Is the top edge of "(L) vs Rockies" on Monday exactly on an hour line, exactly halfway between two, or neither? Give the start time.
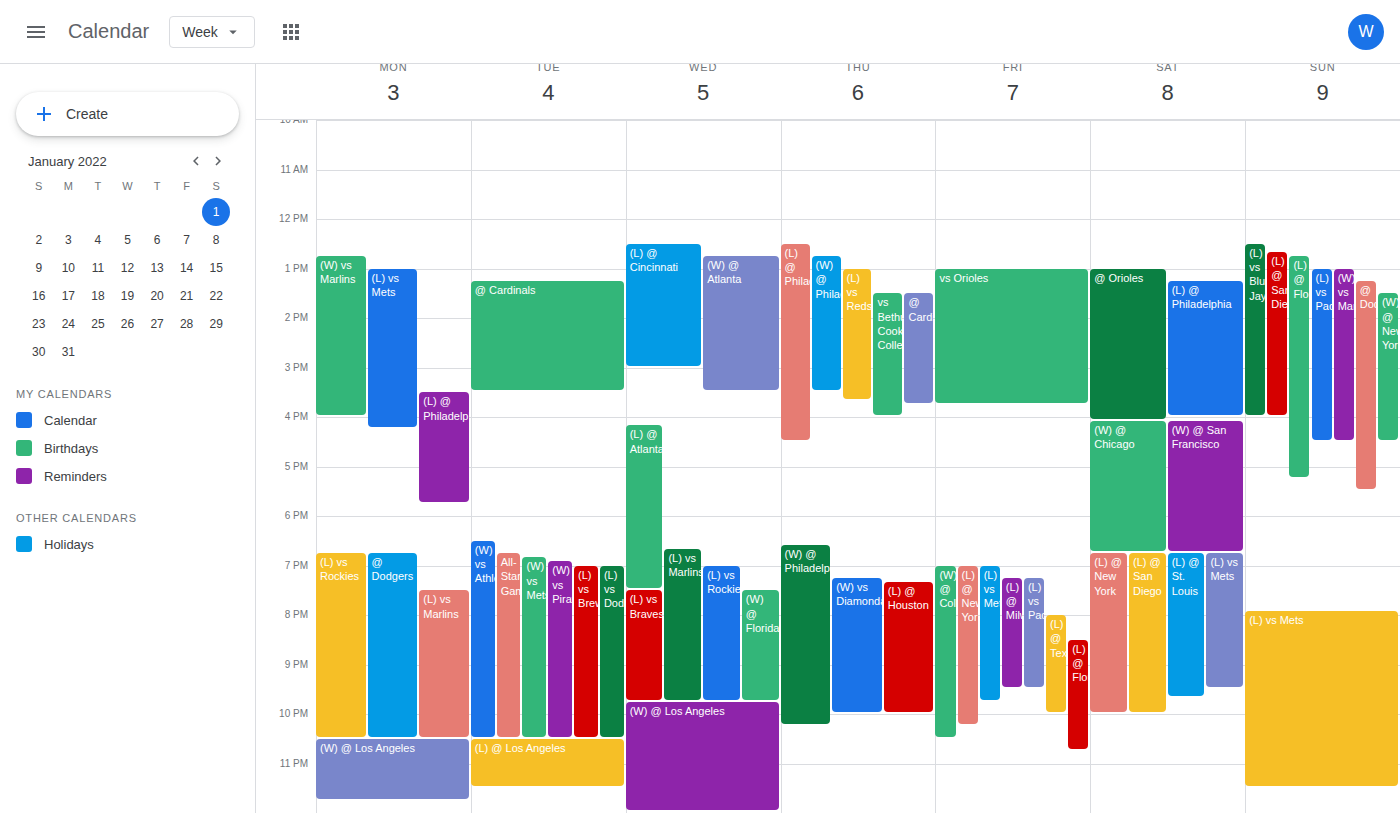
6:45 PM -- neither: three quarters of the way from the 6 PM line to the 7 PM line.